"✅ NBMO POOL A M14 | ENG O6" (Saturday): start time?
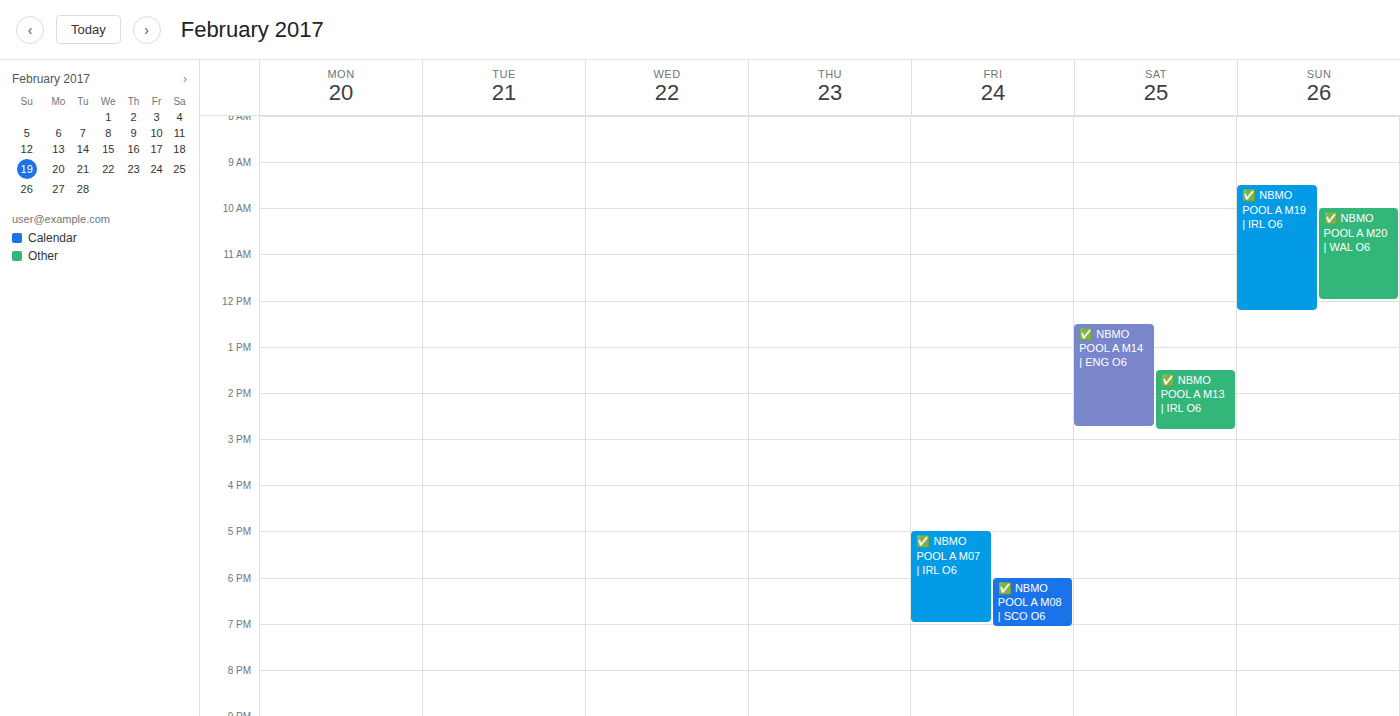
12:30 PM